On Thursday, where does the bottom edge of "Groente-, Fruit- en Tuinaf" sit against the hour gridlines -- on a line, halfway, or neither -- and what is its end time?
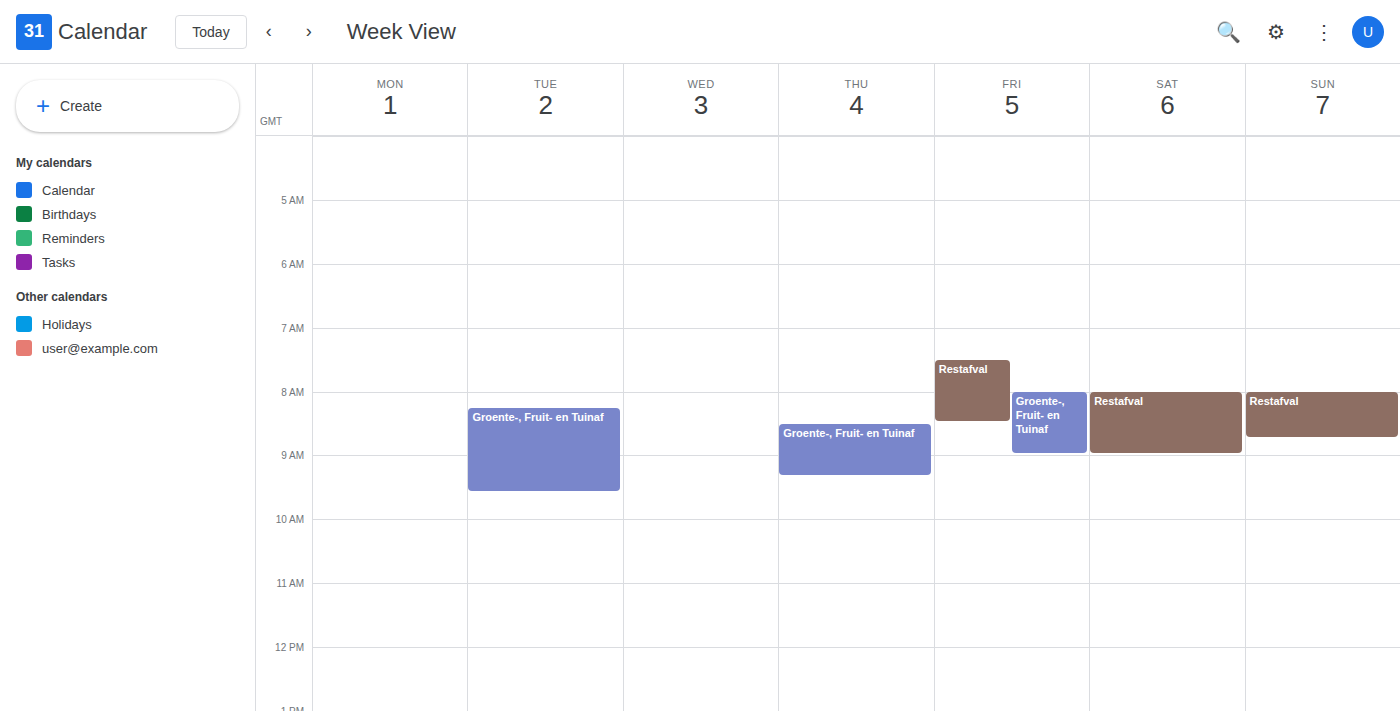
9:20 AM -- neither: 20 minutes below the 9 AM line and 40 minutes above the 10 AM line.